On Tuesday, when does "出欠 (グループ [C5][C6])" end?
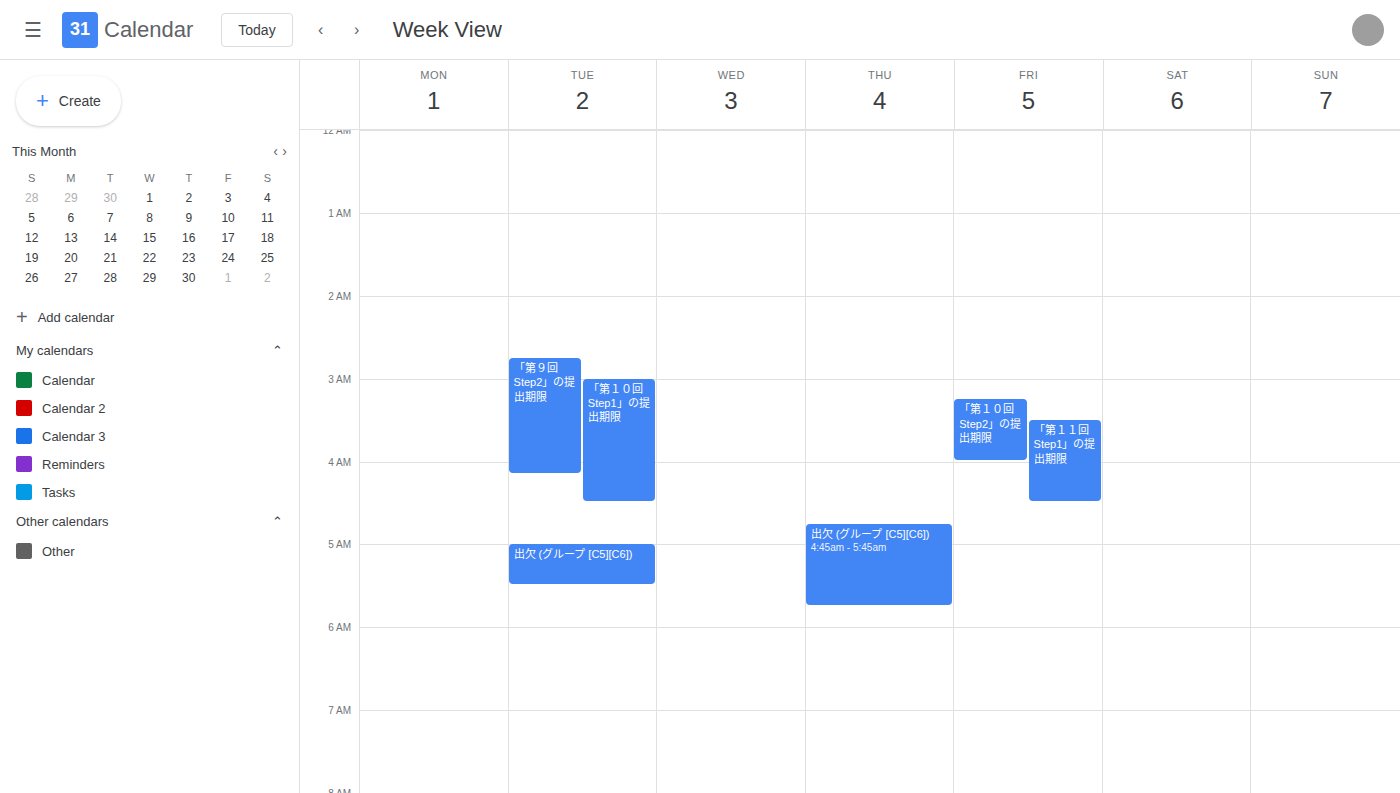
05:30